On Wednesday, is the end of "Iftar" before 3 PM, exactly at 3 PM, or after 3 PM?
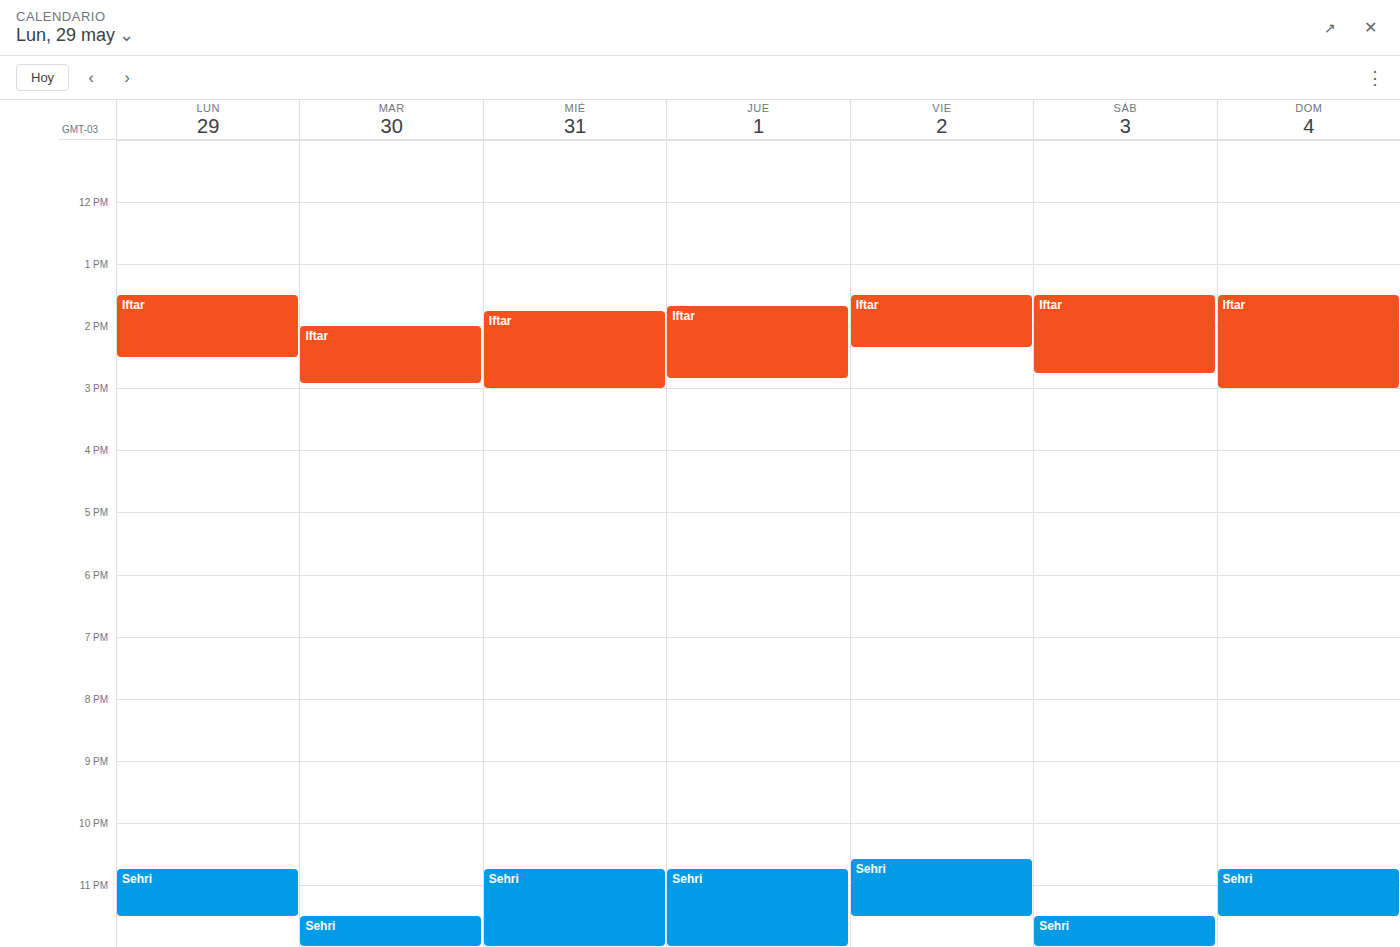
3:00 PM -- exactly at 3 PM, on the 3 PM line.